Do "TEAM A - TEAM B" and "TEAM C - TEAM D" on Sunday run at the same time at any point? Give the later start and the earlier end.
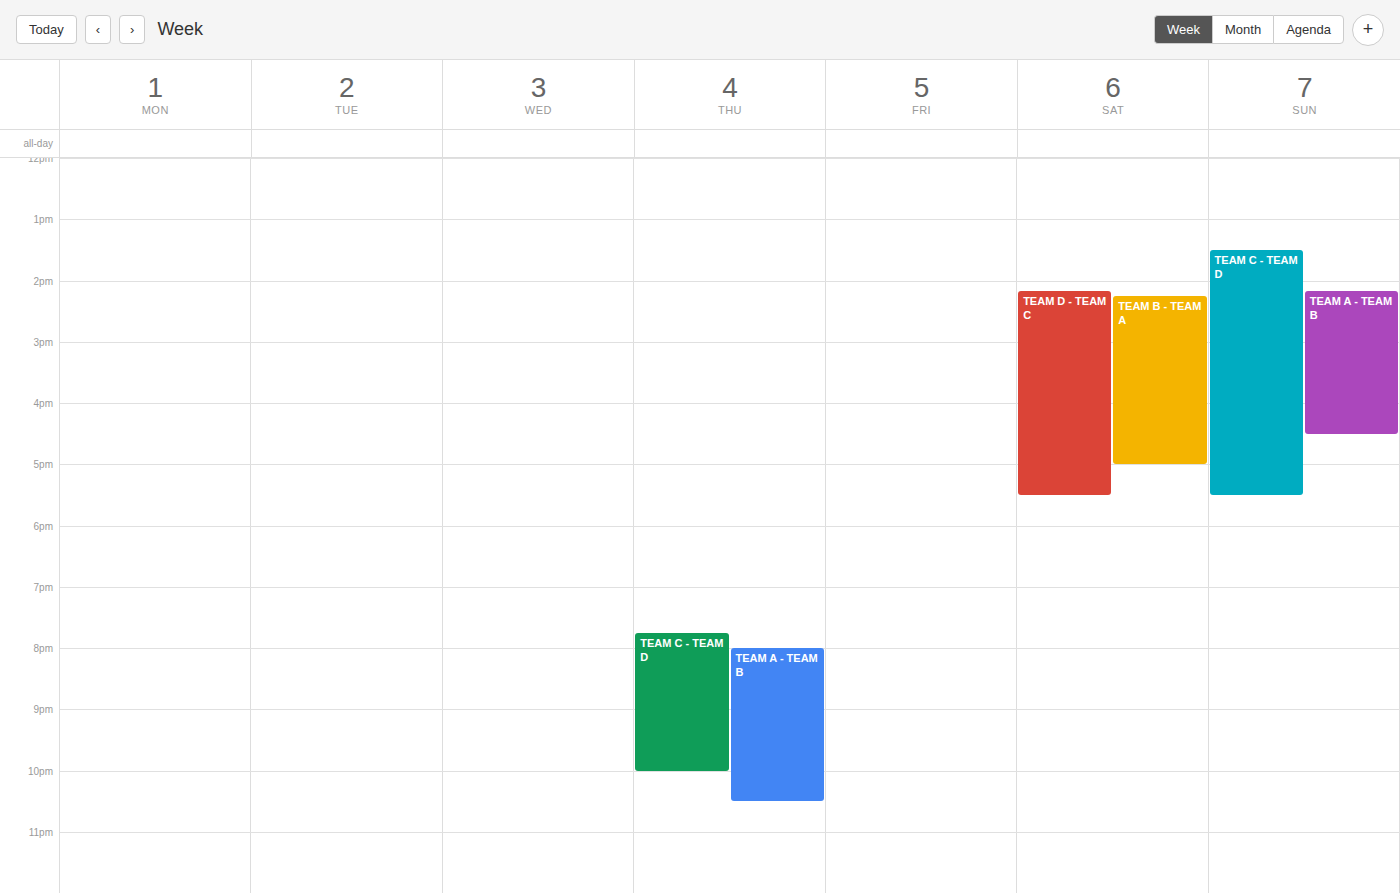
"TEAM A - TEAM B" runs 2:10 PM to 4:30 PM, inside "TEAM C - TEAM D" -- they overlap.